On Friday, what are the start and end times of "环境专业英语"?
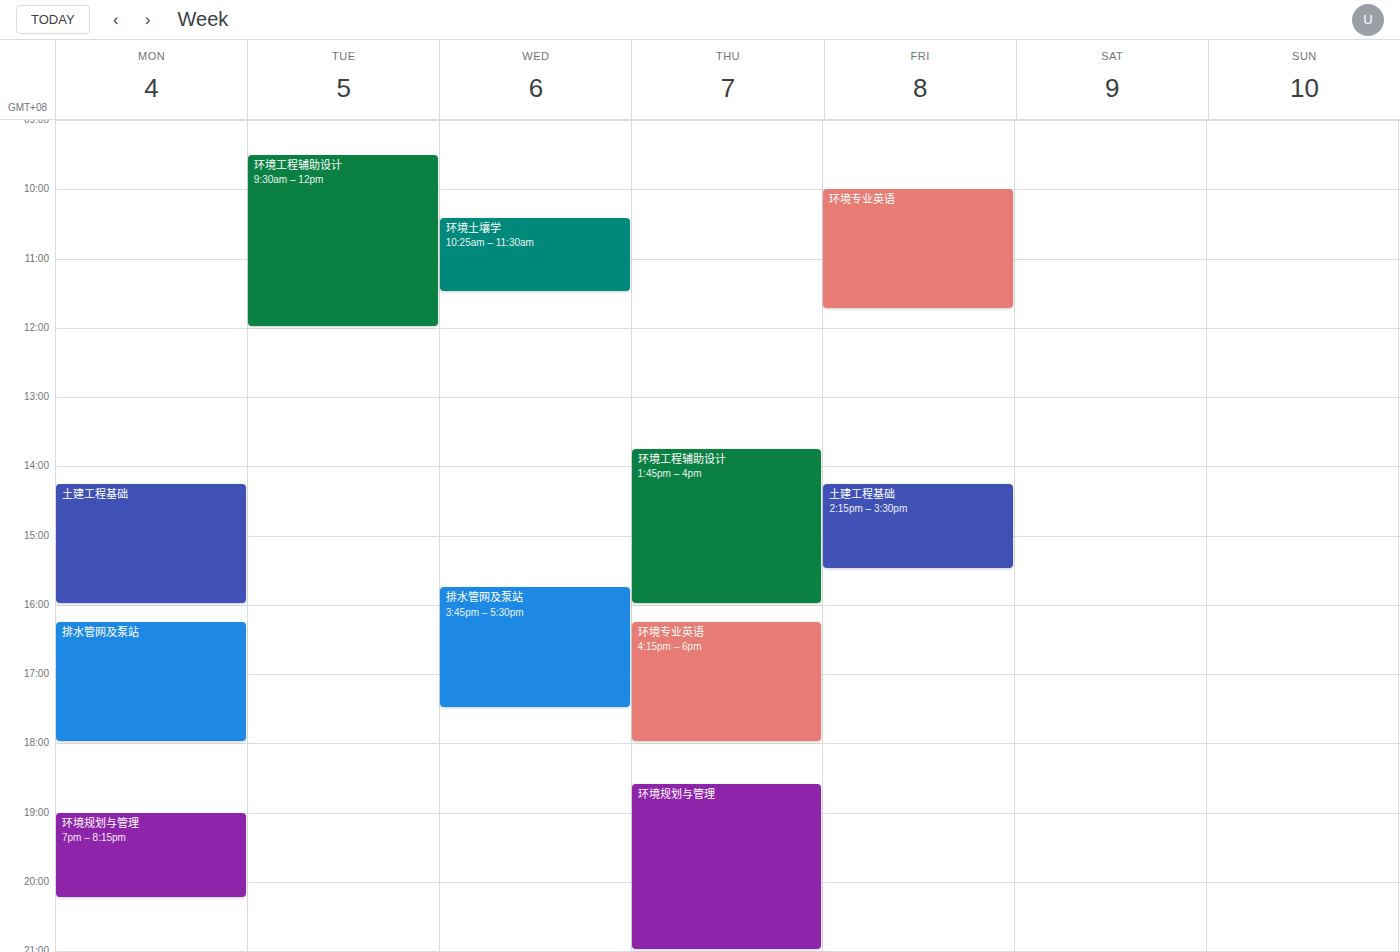
10:00 AM to 11:45 AM